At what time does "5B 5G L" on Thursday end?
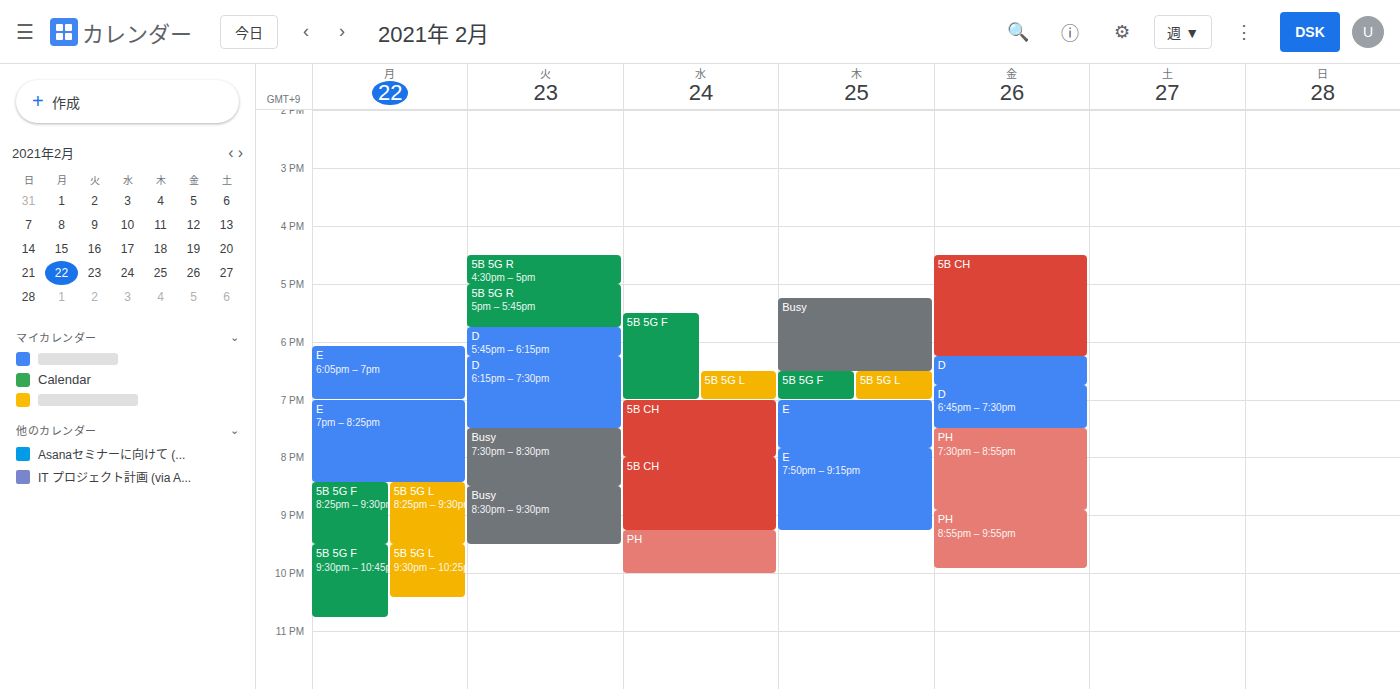
19:00